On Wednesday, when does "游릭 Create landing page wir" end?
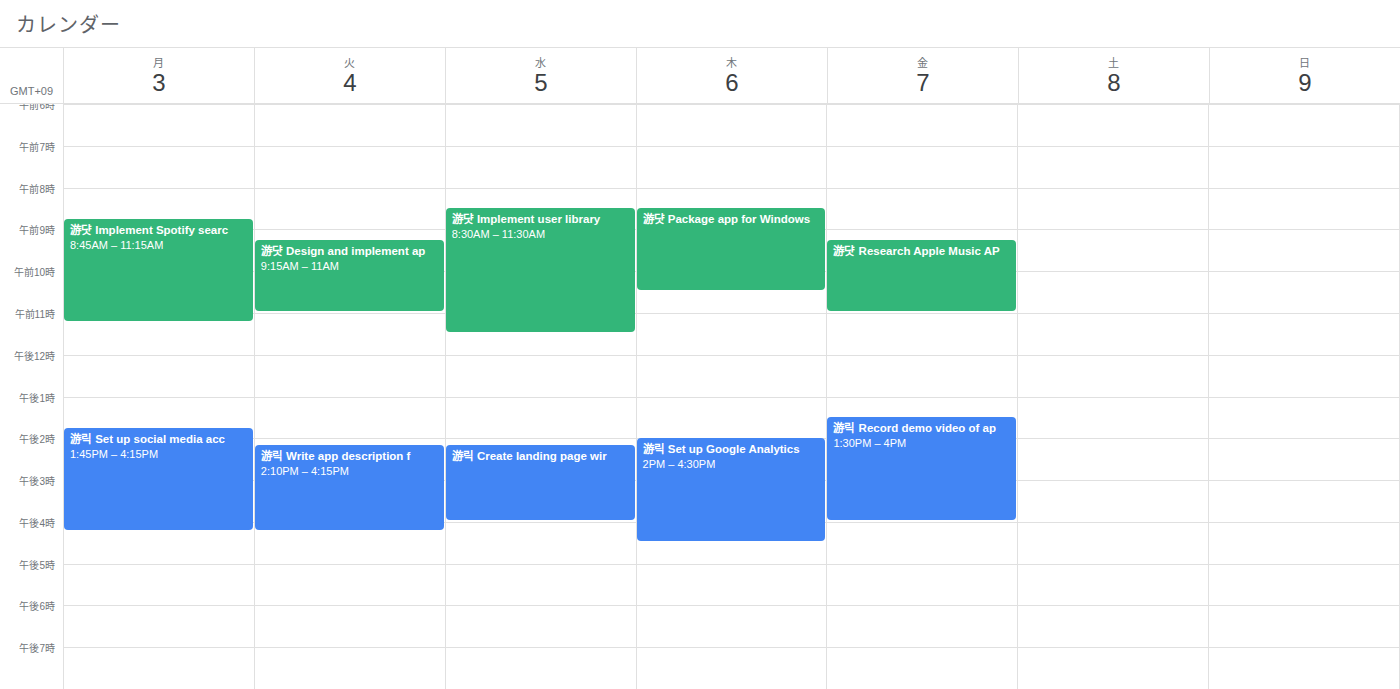
4:00 PM